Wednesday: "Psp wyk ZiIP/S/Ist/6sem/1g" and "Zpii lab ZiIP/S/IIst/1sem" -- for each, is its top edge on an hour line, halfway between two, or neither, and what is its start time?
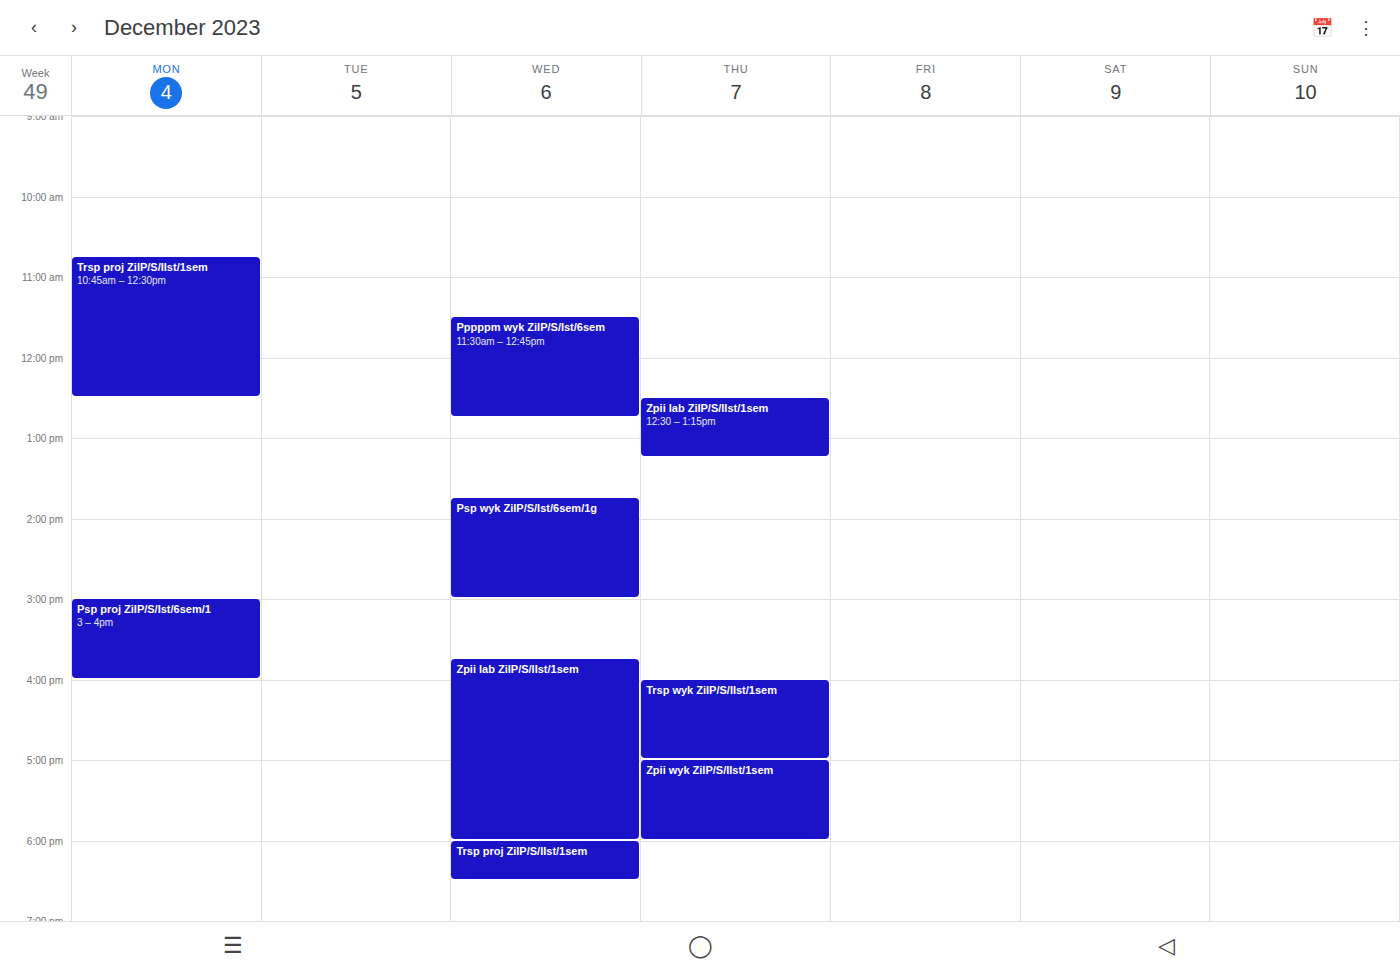
"Psp wyk ZiIP/S/Ist/6sem/1g": 13:45, neither: three quarters of the way from the 13:00 line to the 14:00 line. "Zpii lab ZiIP/S/IIst/1sem": 15:45, neither: three quarters of the way from the 15:00 line to the 16:00 line.